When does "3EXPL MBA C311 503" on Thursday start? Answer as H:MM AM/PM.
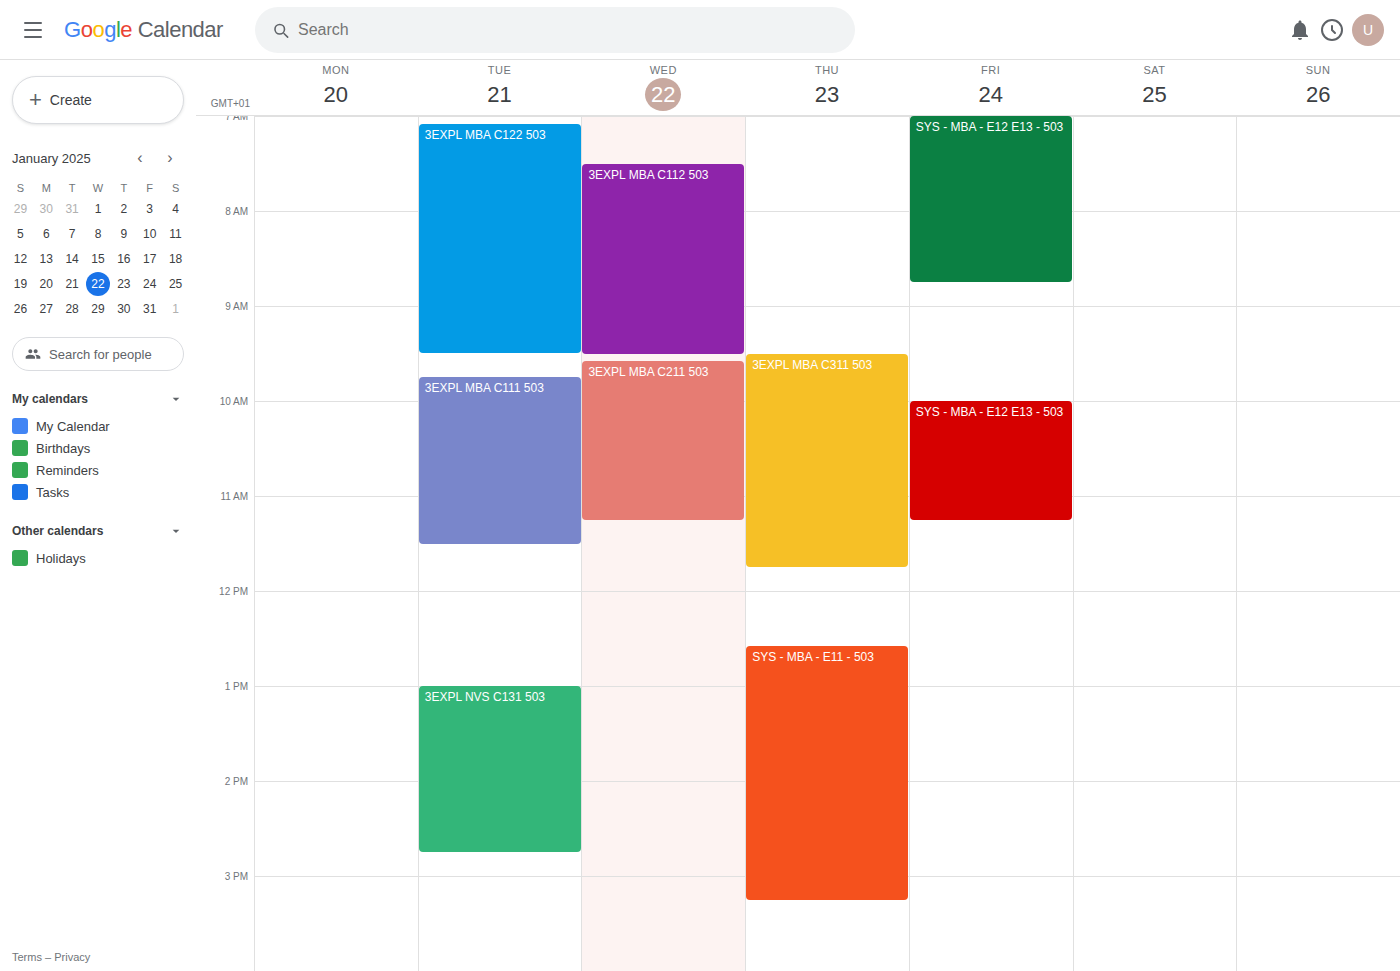
9:30 AM